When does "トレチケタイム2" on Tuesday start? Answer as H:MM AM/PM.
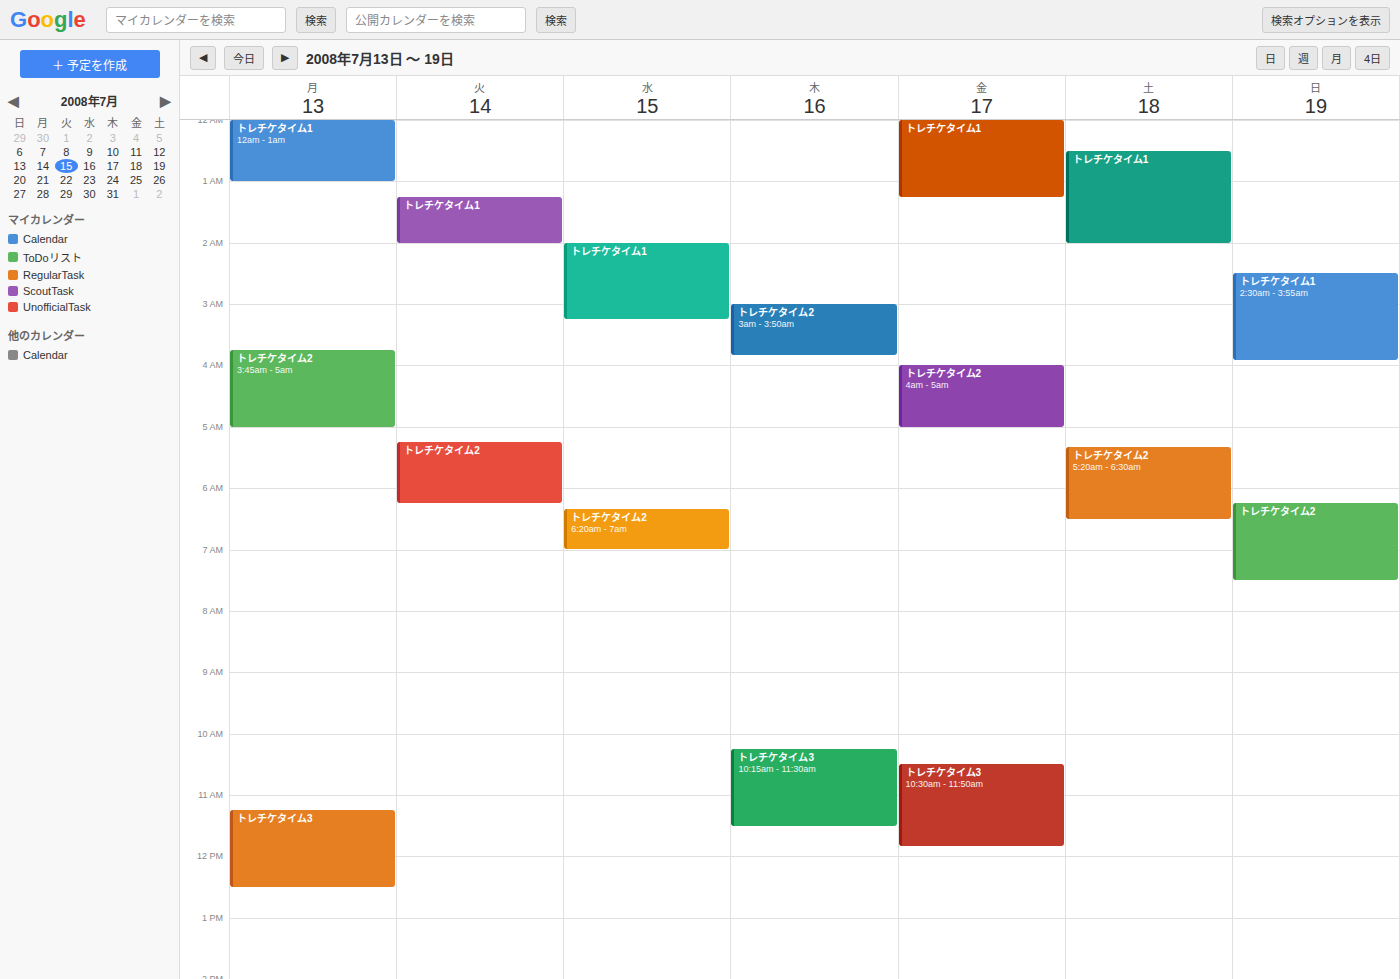
5:15 AM